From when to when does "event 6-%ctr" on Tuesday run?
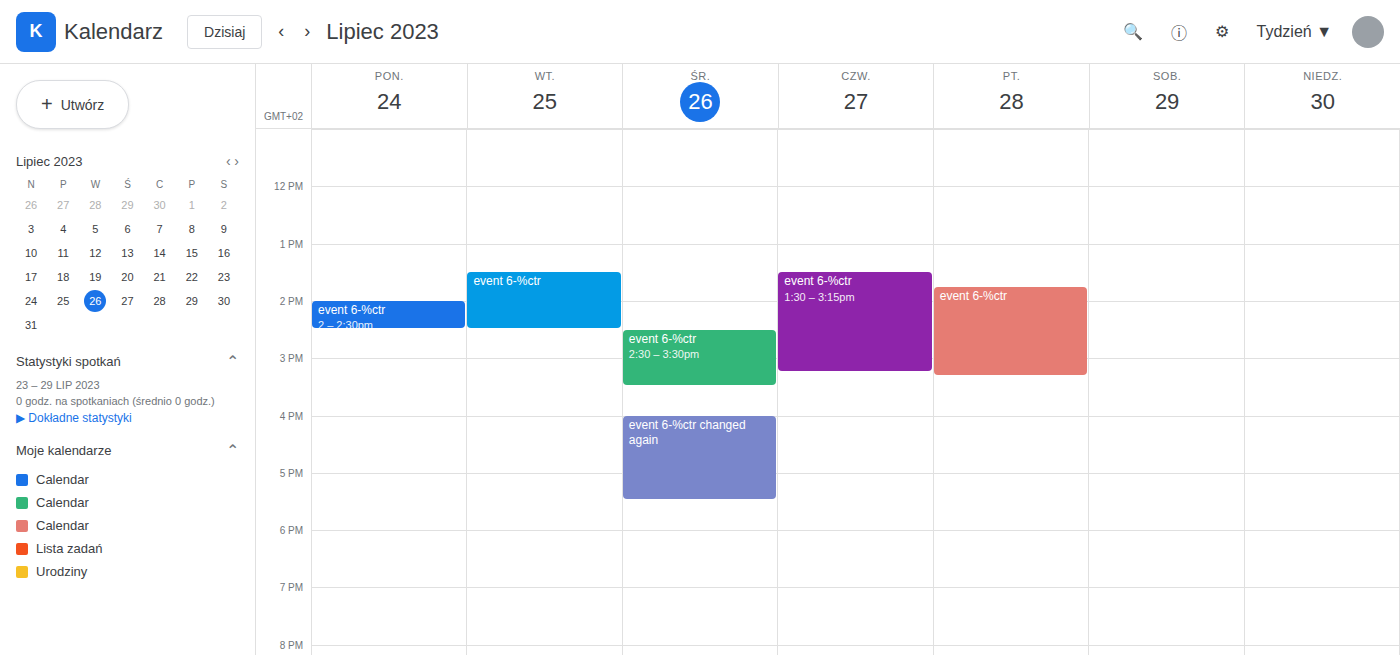
1:30 PM to 2:30 PM